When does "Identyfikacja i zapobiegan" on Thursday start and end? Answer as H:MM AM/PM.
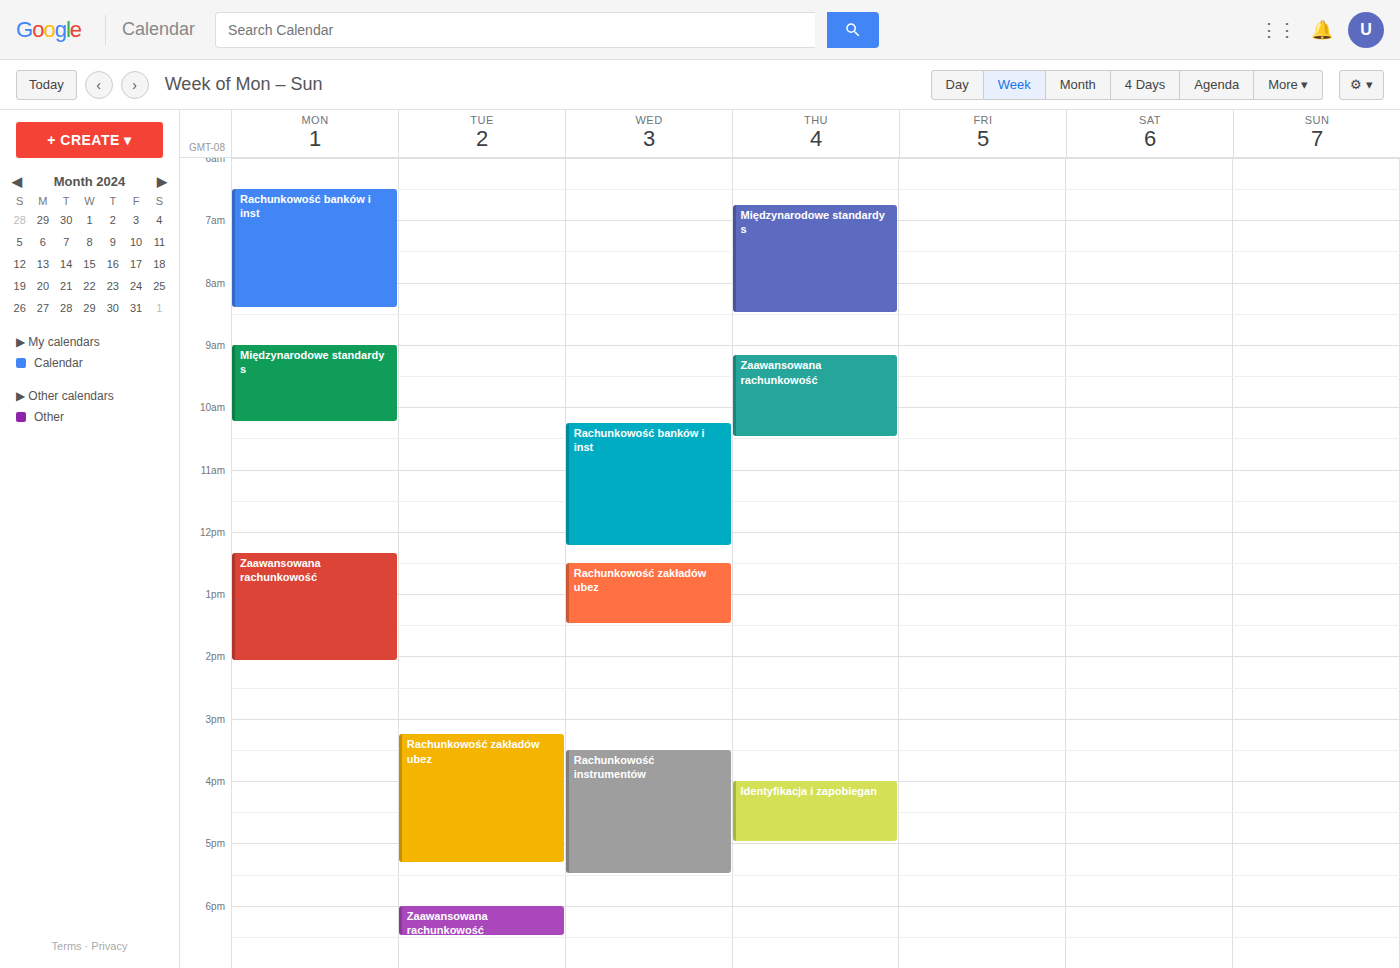
4:00 PM to 5:00 PM